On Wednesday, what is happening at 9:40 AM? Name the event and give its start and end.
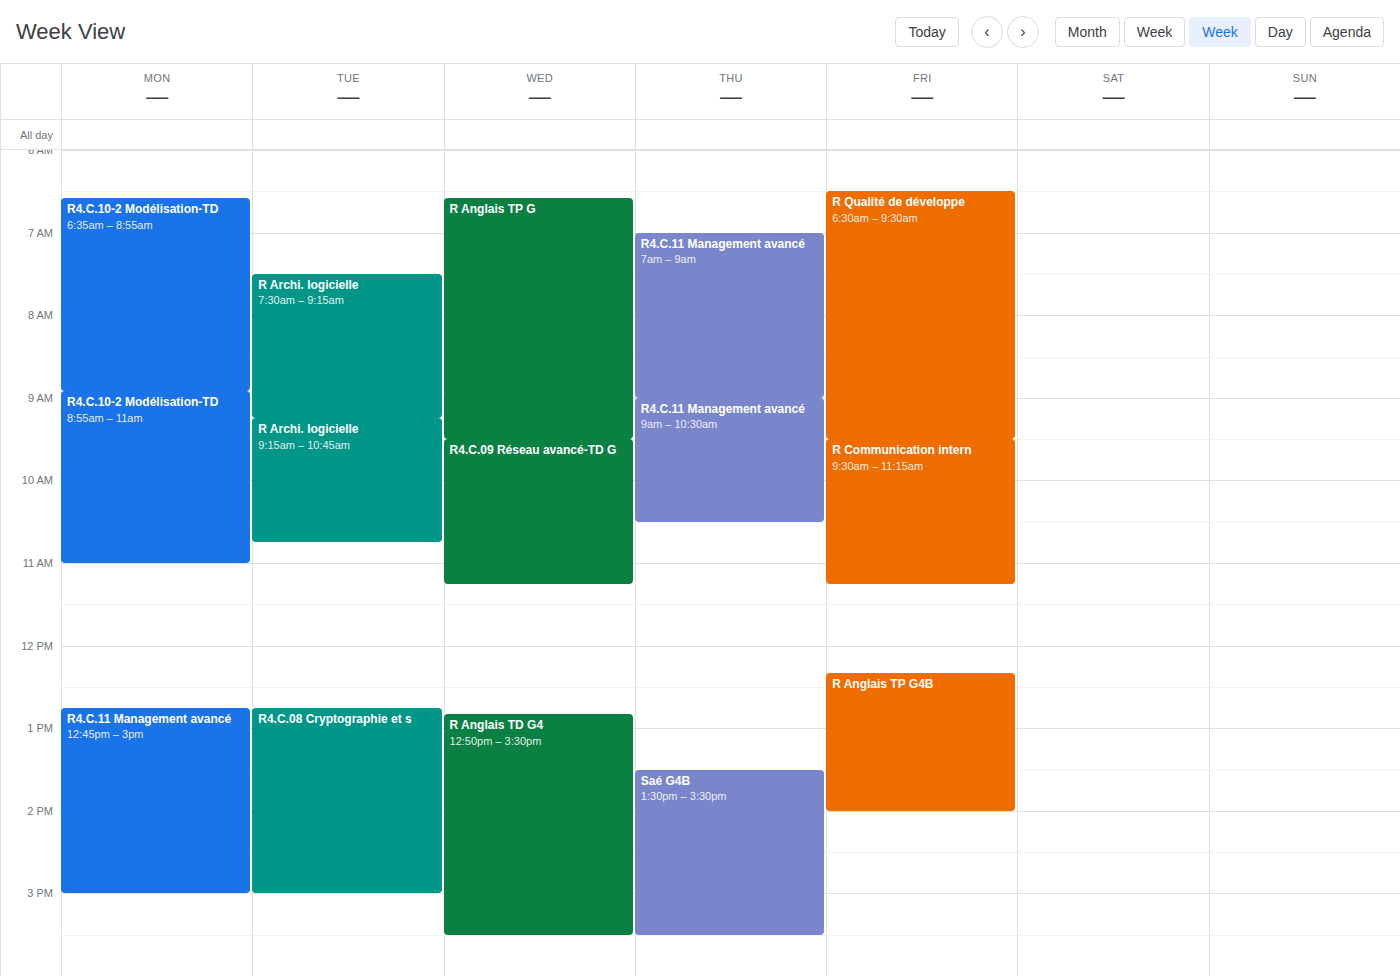
"R4.C.09 Réseau avancé-TD G", 9:30 AM to 11:15 AM